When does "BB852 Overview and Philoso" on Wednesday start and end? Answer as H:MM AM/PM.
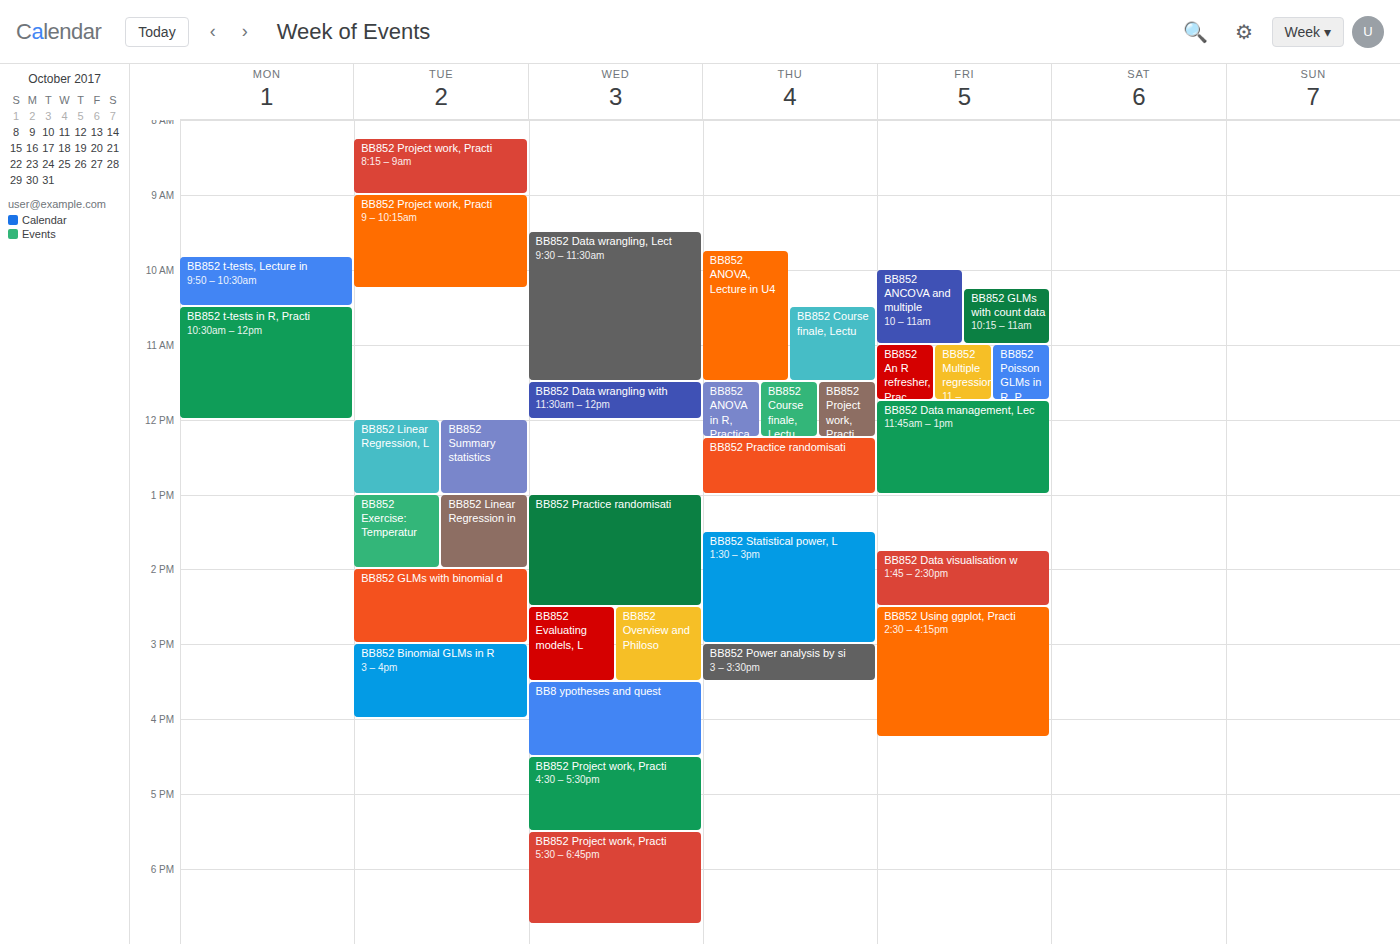
2:30 PM to 3:30 PM